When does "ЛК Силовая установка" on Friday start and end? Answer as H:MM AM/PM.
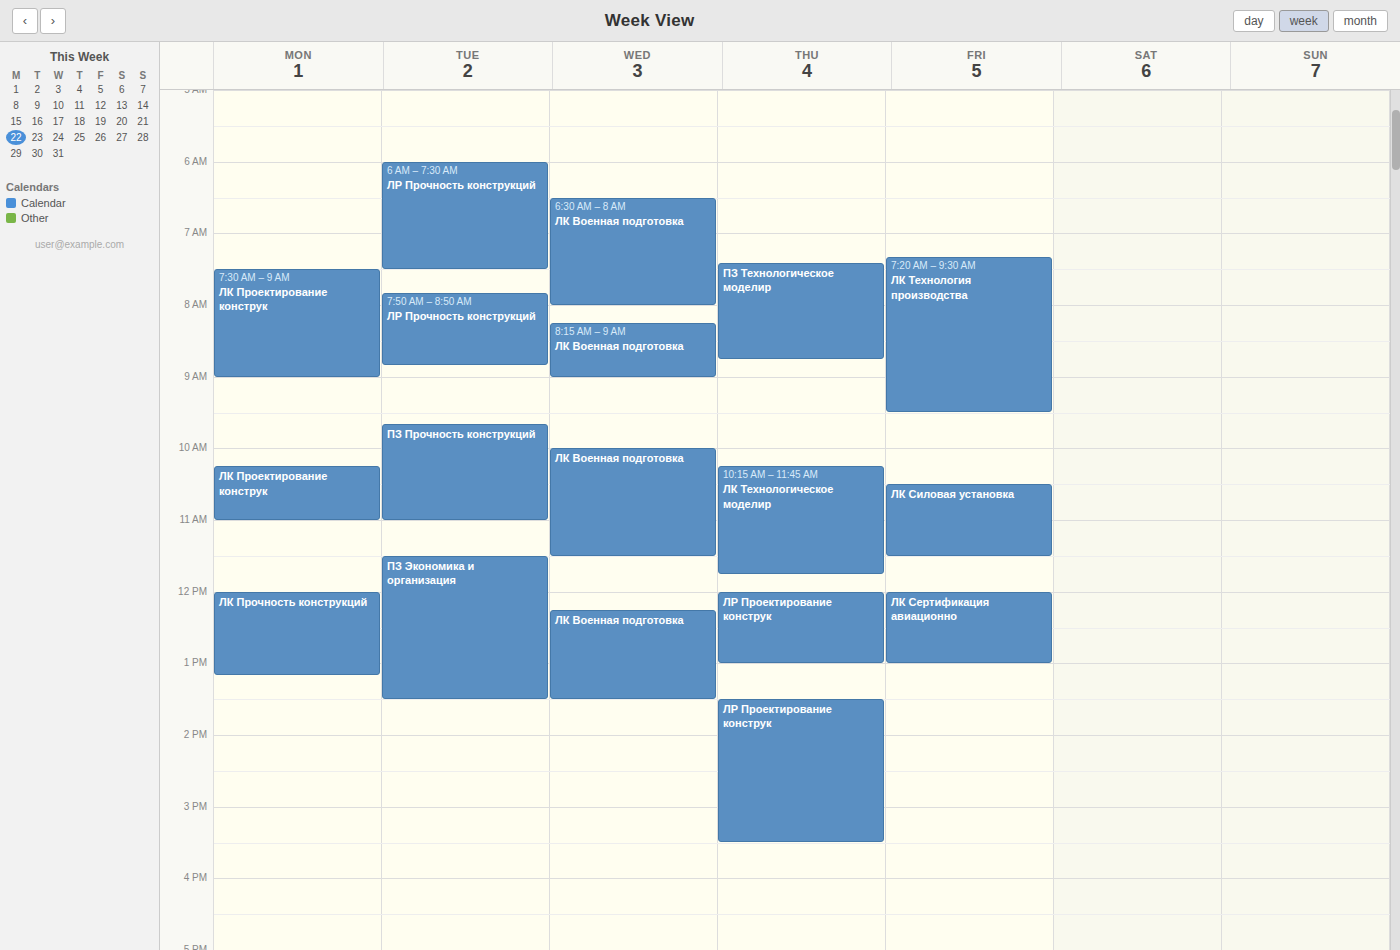
10:30 AM to 11:30 AM